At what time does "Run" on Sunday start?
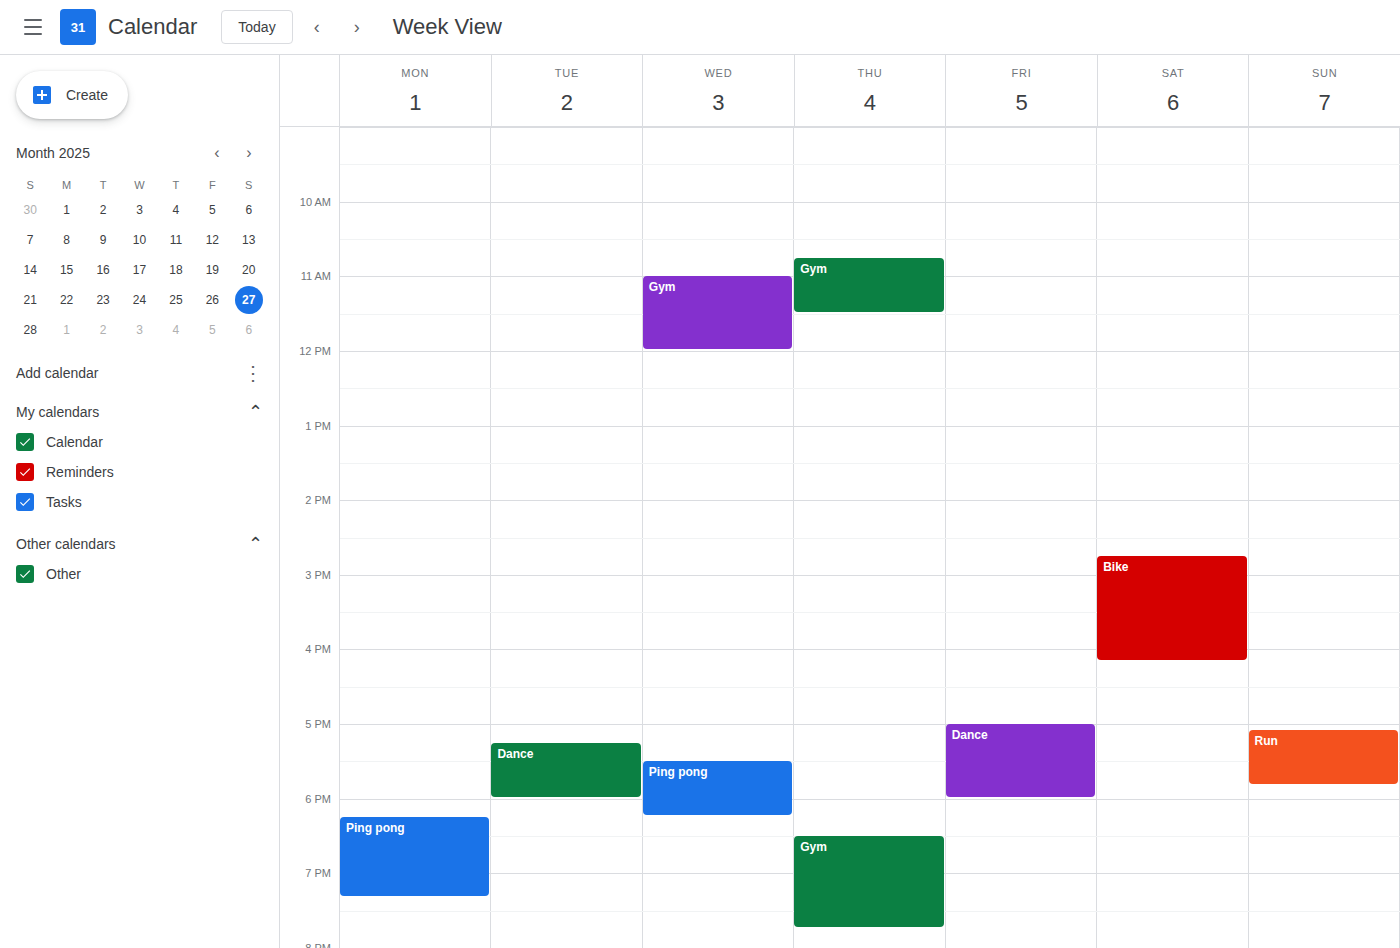
5:05 PM